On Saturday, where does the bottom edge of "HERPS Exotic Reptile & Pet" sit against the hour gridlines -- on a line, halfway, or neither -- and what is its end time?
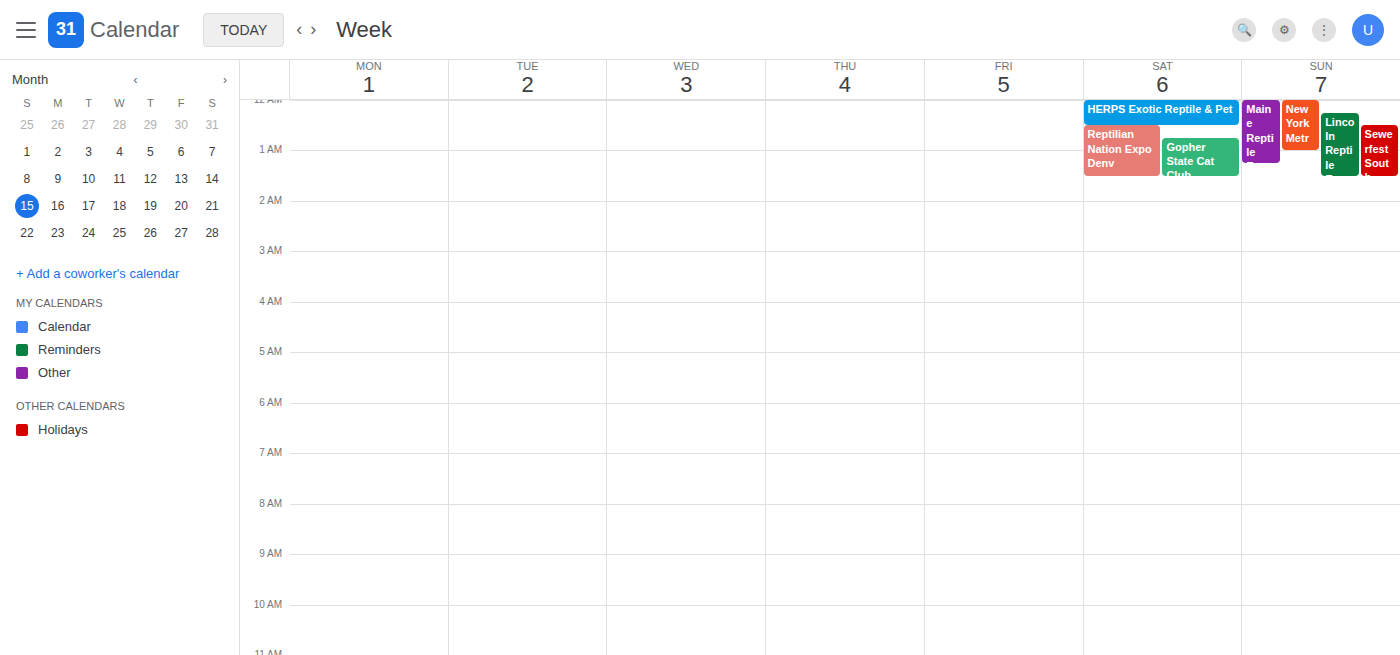
12:30 AM -- halfway between the 12 AM and 1 AM lines.